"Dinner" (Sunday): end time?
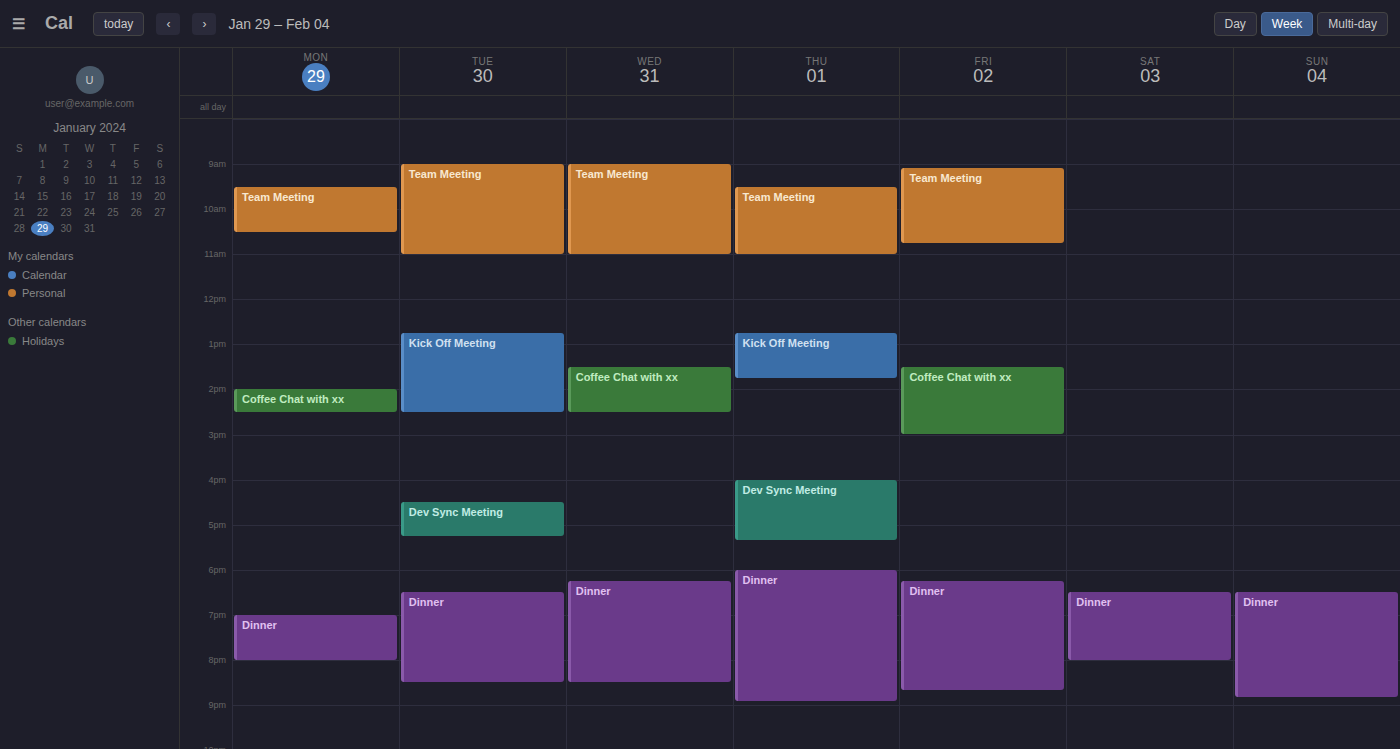
8:50 PM